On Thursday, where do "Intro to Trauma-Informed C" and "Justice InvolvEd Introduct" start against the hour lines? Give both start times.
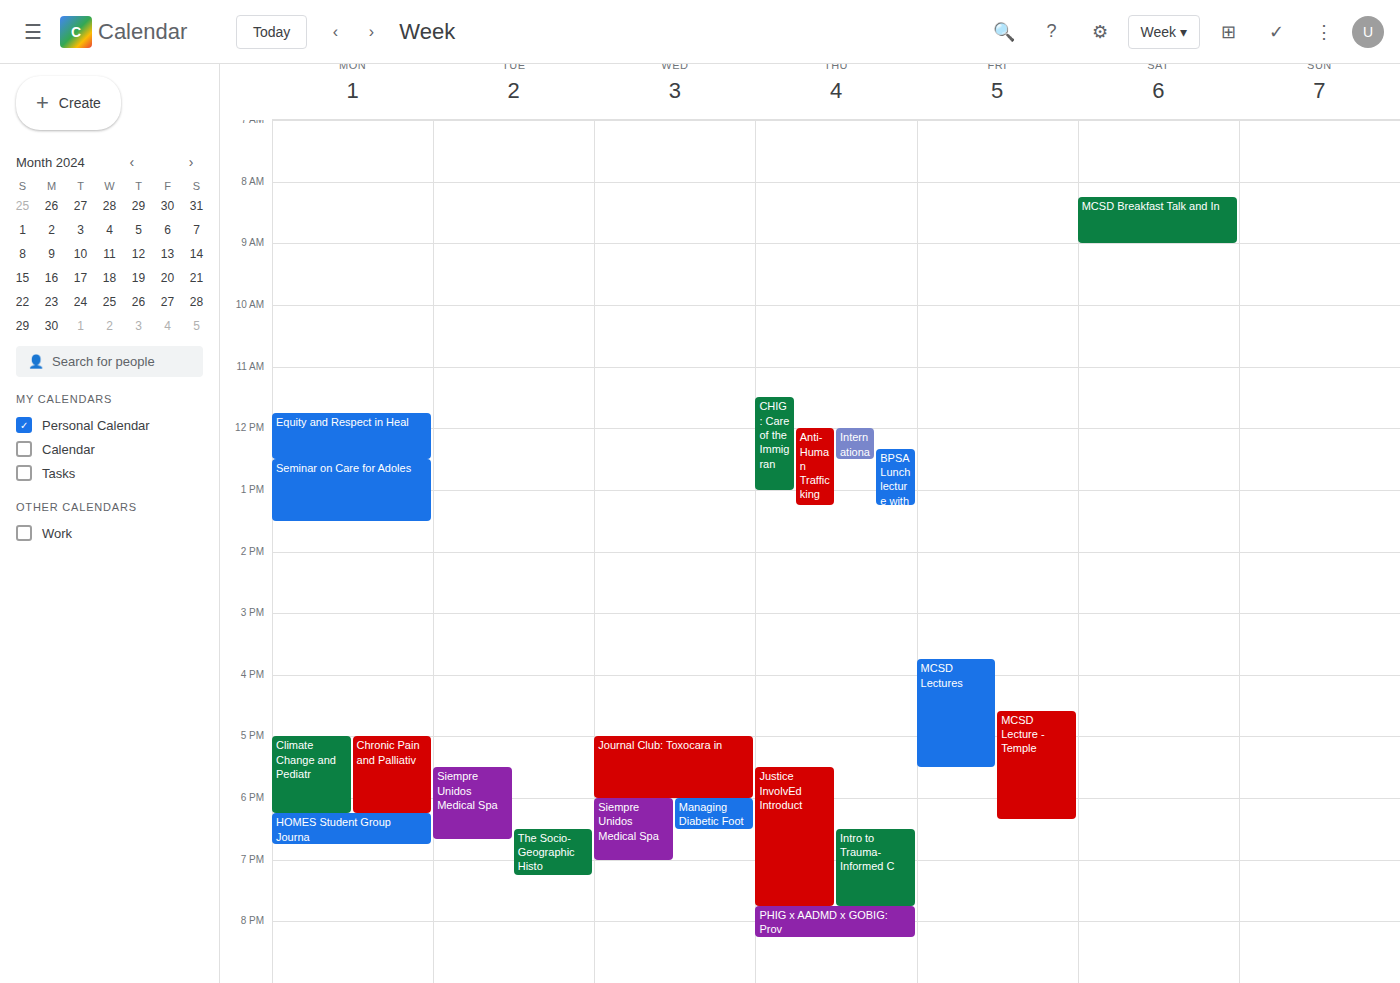
"Intro to Trauma-Informed C": 6:30 PM, halfway between the 6 PM and 7 PM lines. "Justice InvolvEd Introduct": 5:30 PM, halfway between the 5 PM and 6 PM lines.